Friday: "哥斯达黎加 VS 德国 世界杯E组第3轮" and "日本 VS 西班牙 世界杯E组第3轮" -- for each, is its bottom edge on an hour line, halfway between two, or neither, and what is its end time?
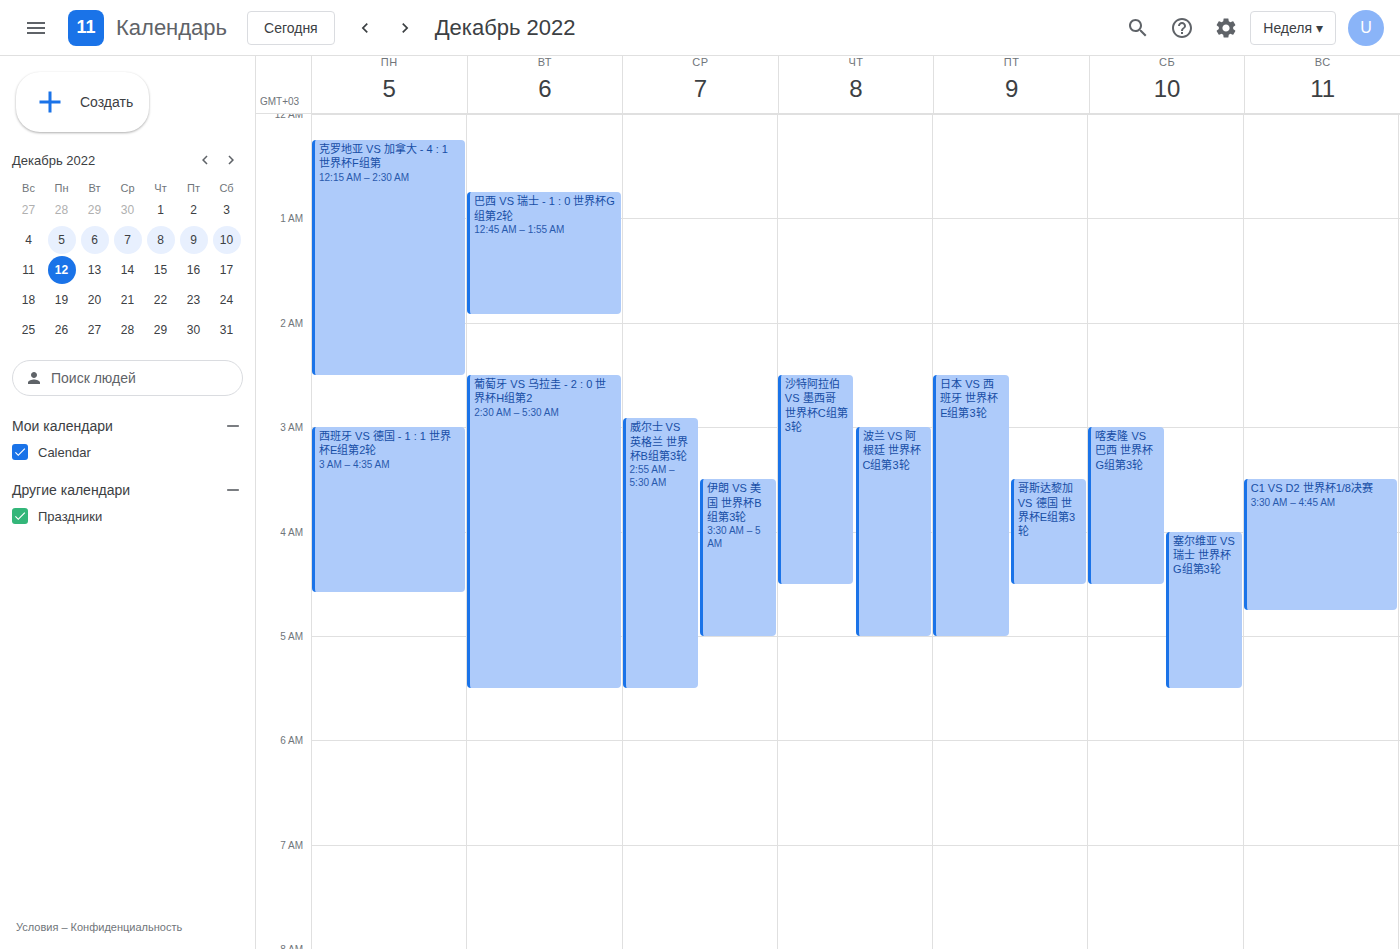
"哥斯达黎加 VS 德国 世界杯E组第3轮": 4:30 AM, halfway between the 4 AM and 5 AM lines. "日本 VS 西班牙 世界杯E组第3轮": 5:00 AM, exactly on the 5 AM line.